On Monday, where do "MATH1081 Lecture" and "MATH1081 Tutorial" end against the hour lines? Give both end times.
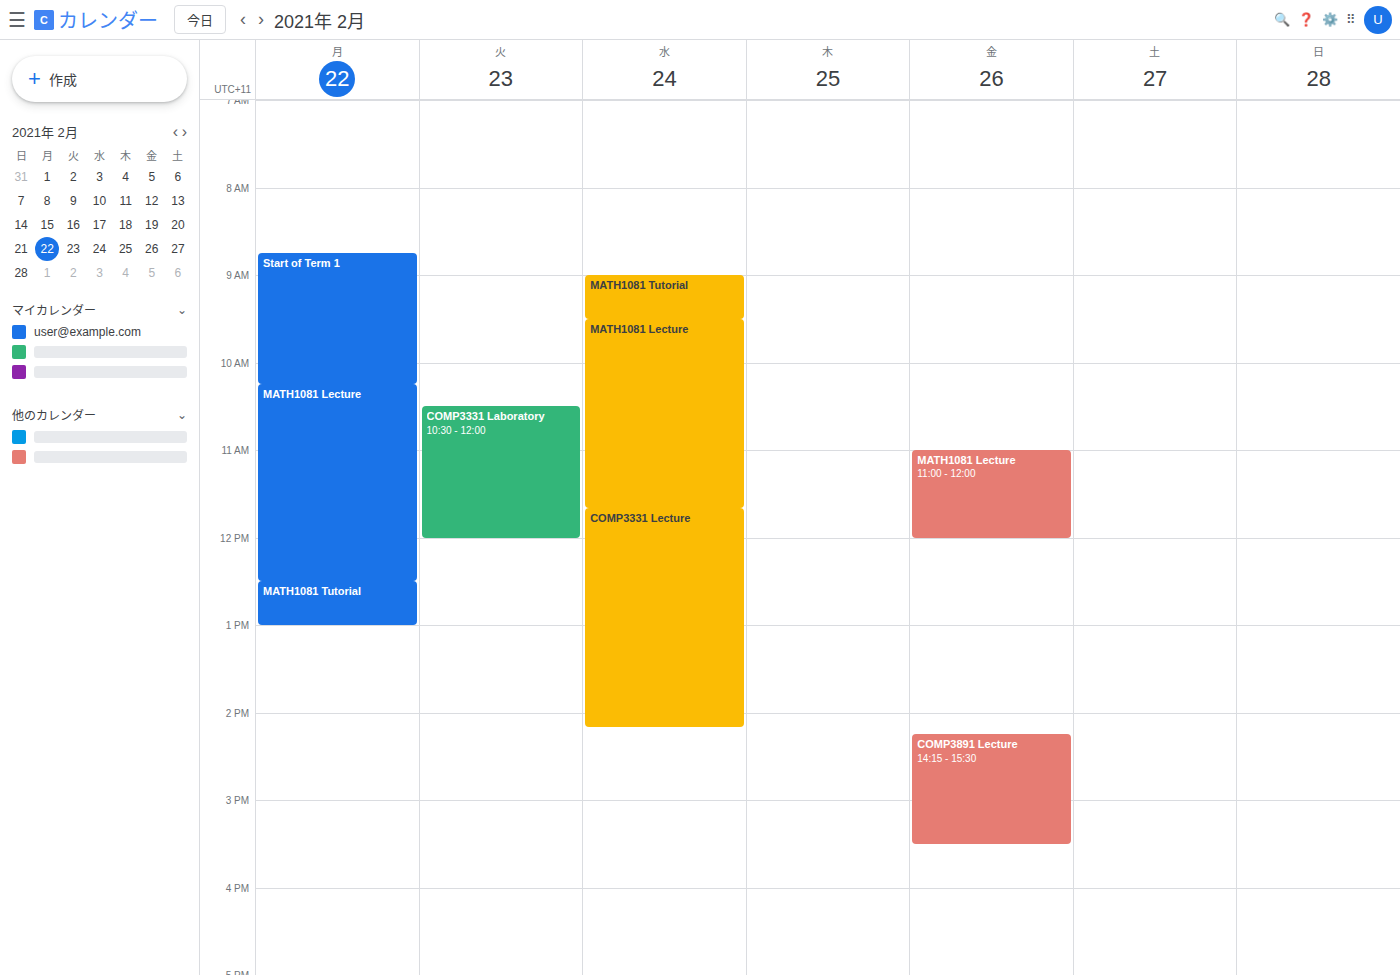
"MATH1081 Lecture": 12:30 PM, halfway between the 12 PM and 1 PM lines. "MATH1081 Tutorial": 1:00 PM, exactly on the 1 PM line.